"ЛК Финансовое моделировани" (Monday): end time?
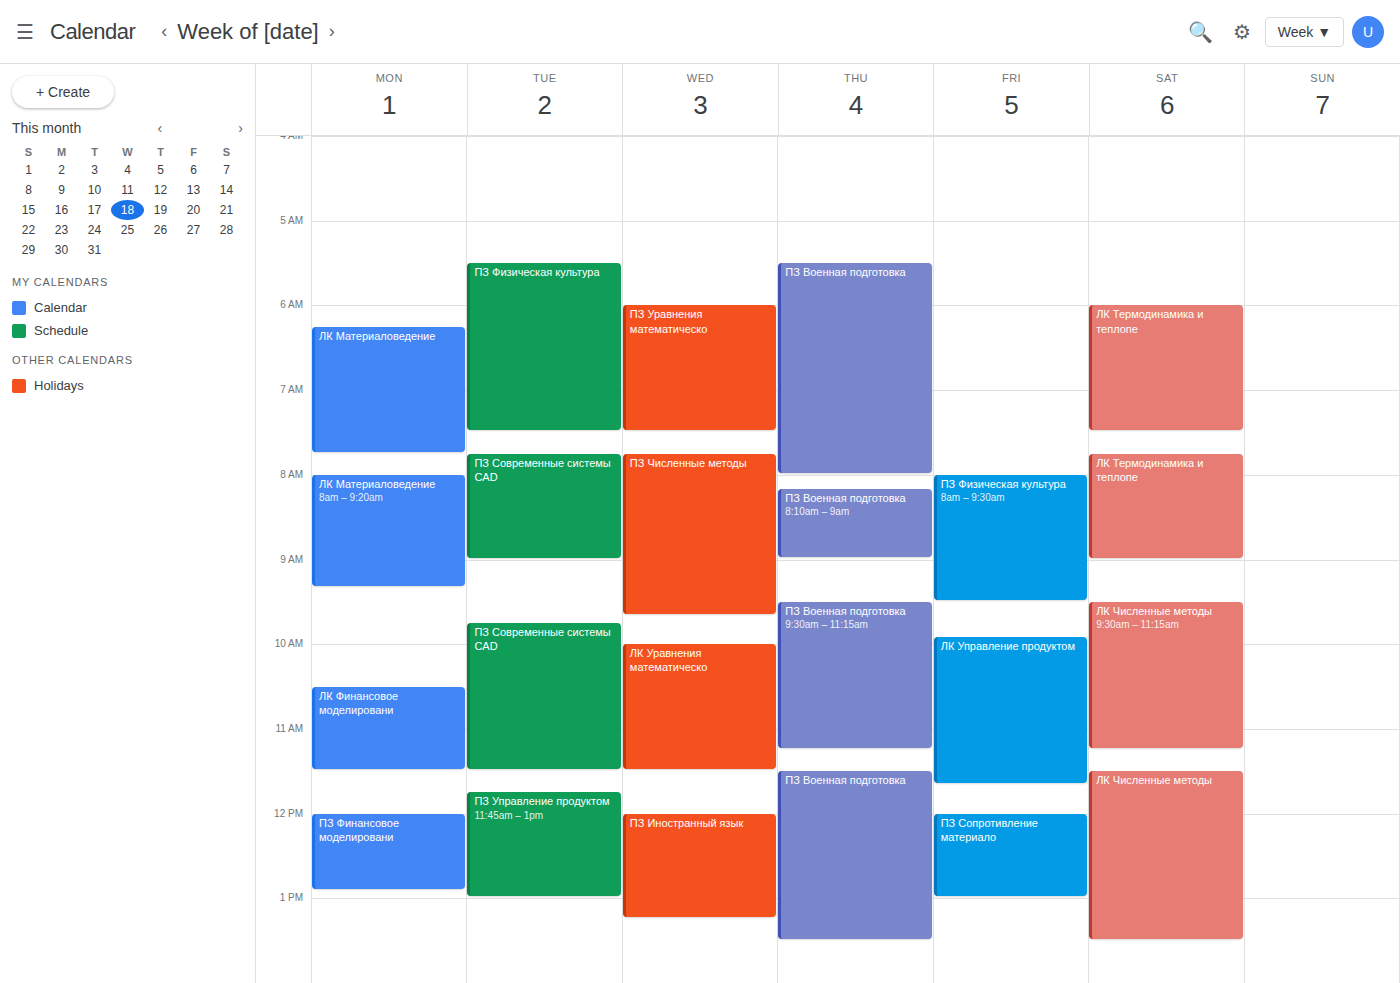
11:30 AM